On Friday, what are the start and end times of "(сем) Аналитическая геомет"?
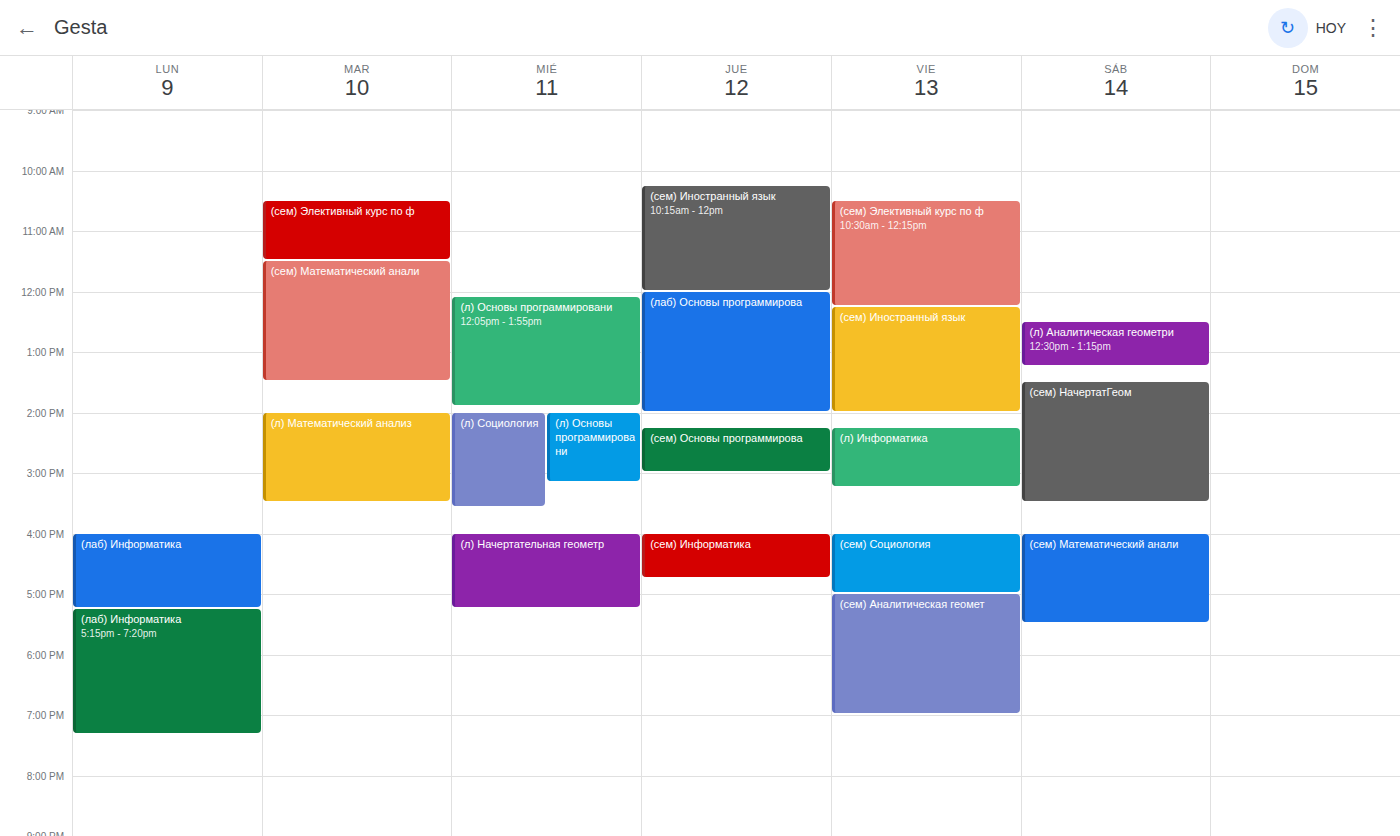
5:00 PM to 7:00 PM